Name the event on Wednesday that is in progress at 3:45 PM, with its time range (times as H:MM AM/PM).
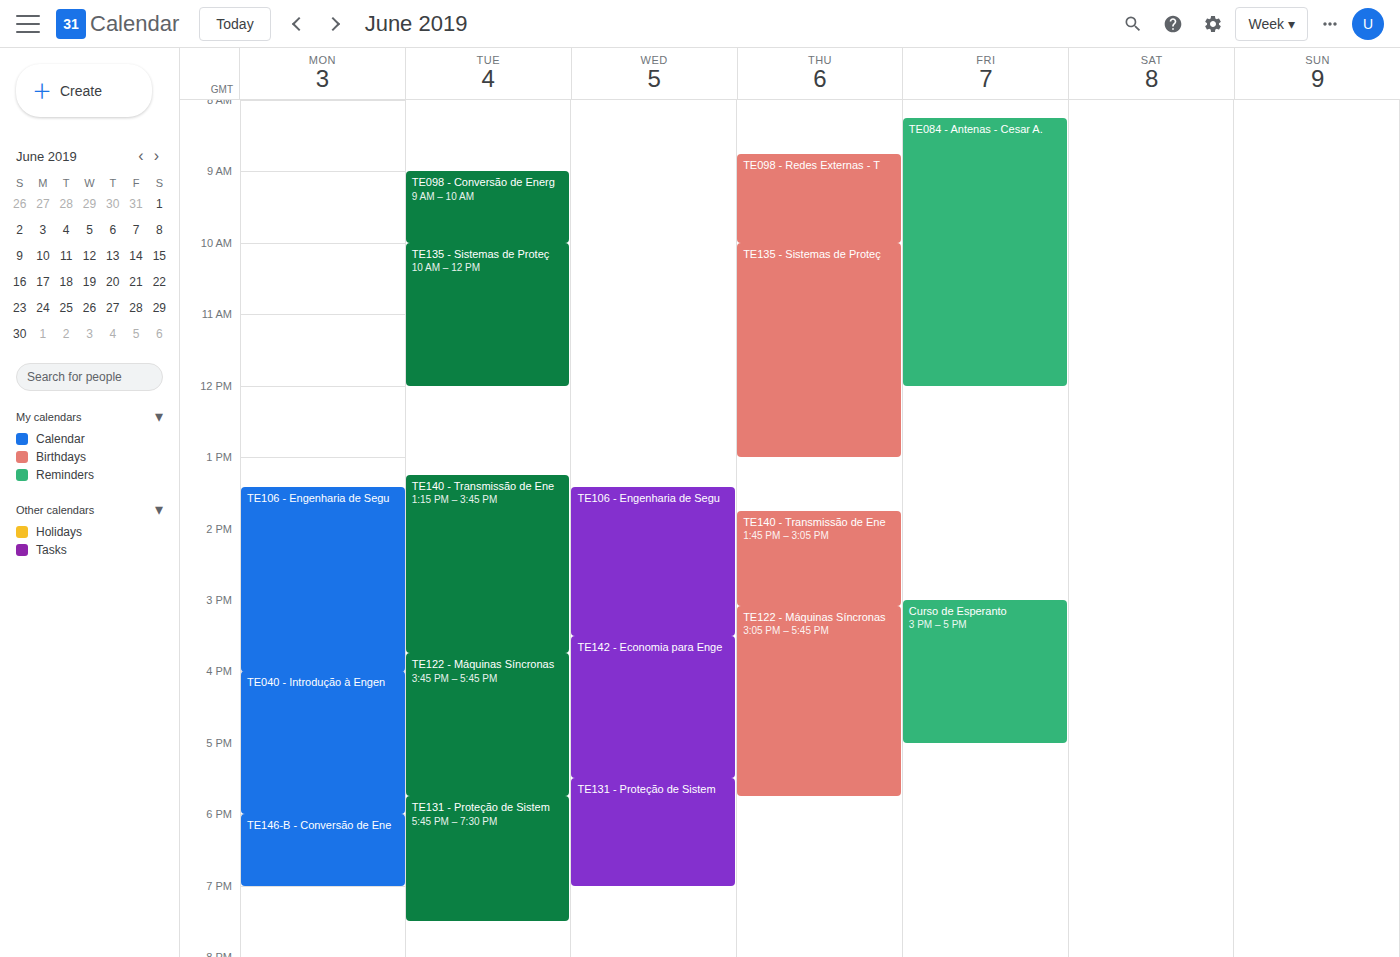
"TE142 - Economia para Enge", 3:30 PM to 5:30 PM